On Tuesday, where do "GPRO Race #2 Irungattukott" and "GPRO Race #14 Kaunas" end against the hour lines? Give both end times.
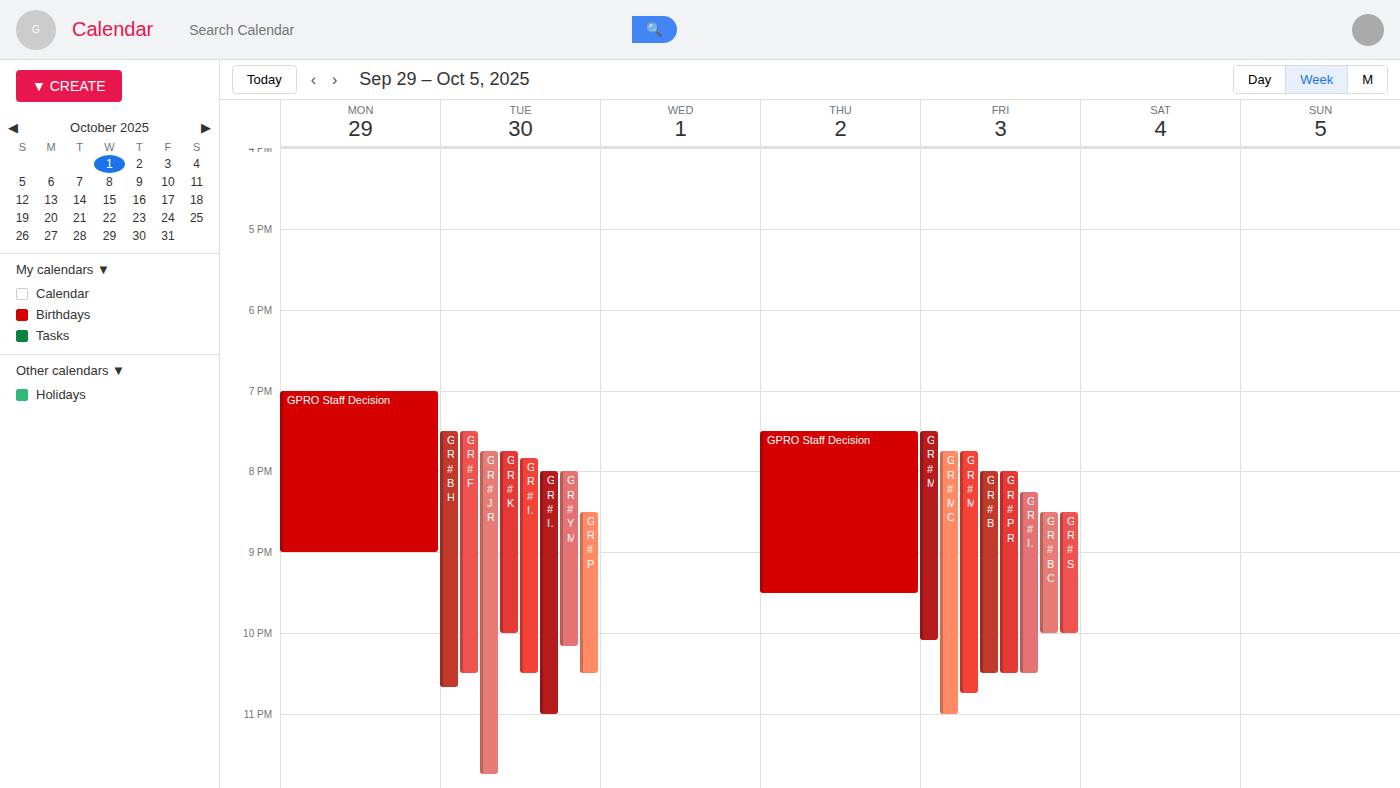
"GPRO Race #2 Irungattukott": 11:00 PM, exactly on the 11 PM line. "GPRO Race #14 Kaunas": 10:00 PM, exactly on the 10 PM line.